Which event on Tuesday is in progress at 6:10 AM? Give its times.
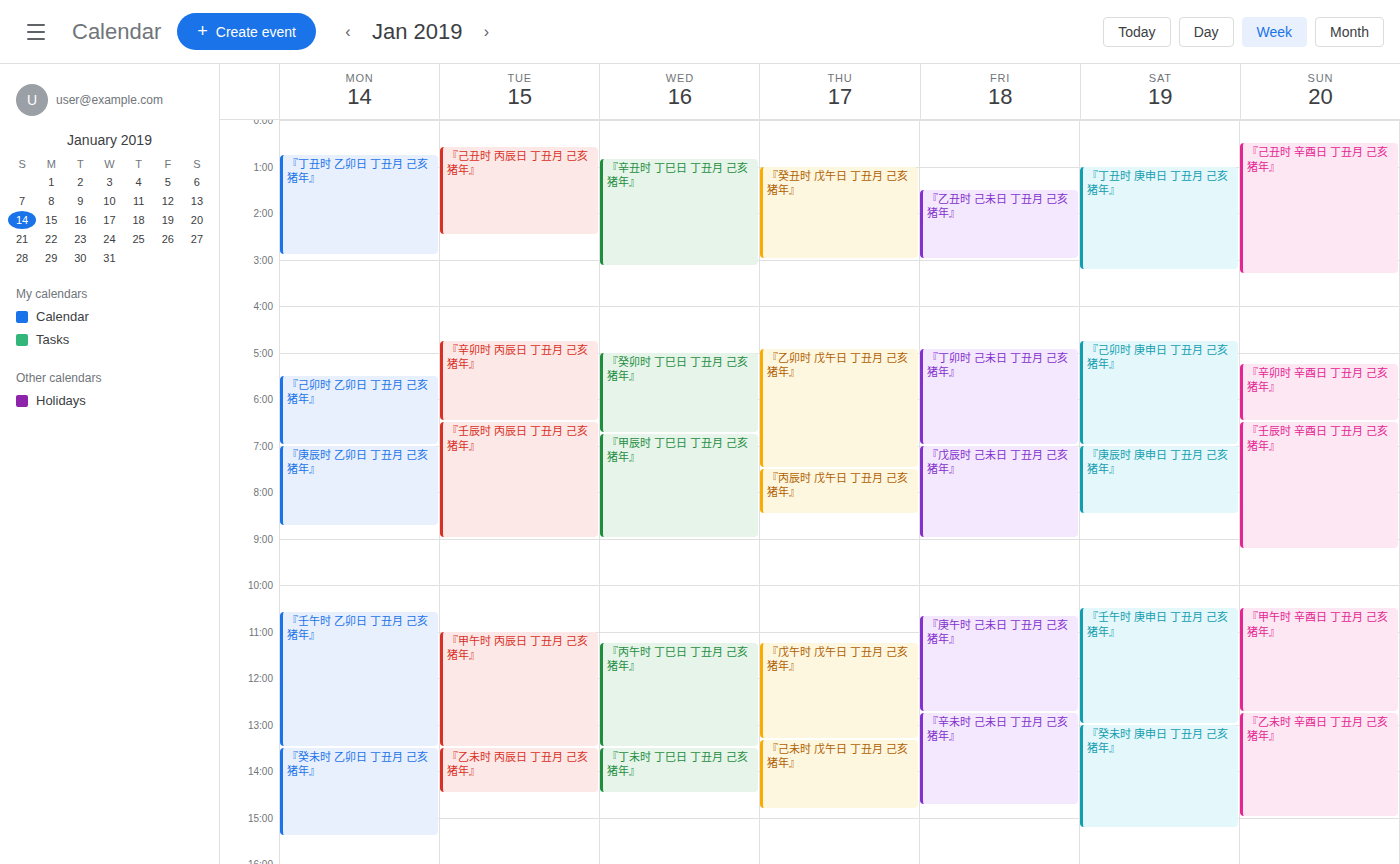
"『辛卯时 丙辰日 丁丑月 己亥猪年』", 4:45 AM to 6:30 AM